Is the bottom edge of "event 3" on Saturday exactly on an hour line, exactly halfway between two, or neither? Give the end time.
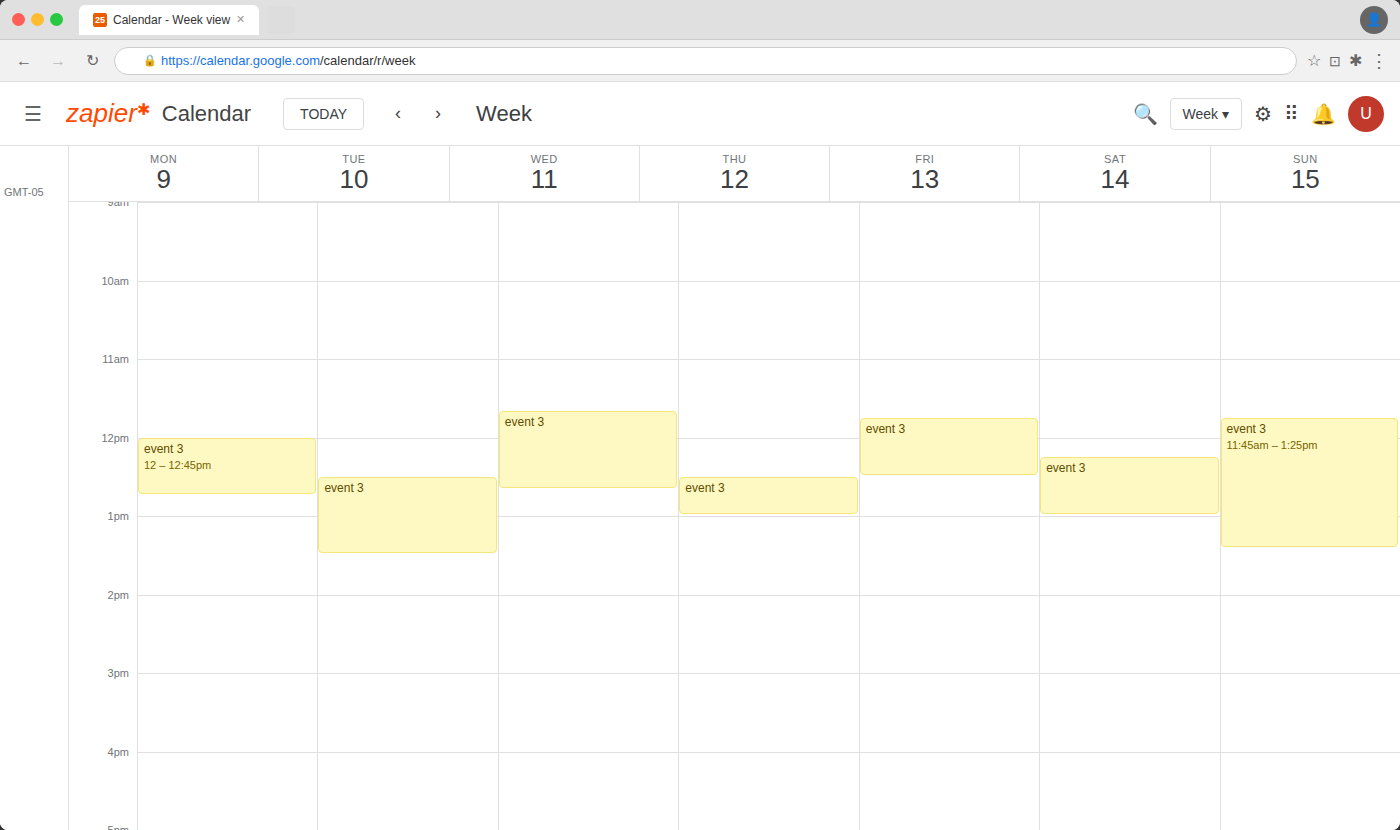
1:00 PM -- exactly on the 1 PM line.